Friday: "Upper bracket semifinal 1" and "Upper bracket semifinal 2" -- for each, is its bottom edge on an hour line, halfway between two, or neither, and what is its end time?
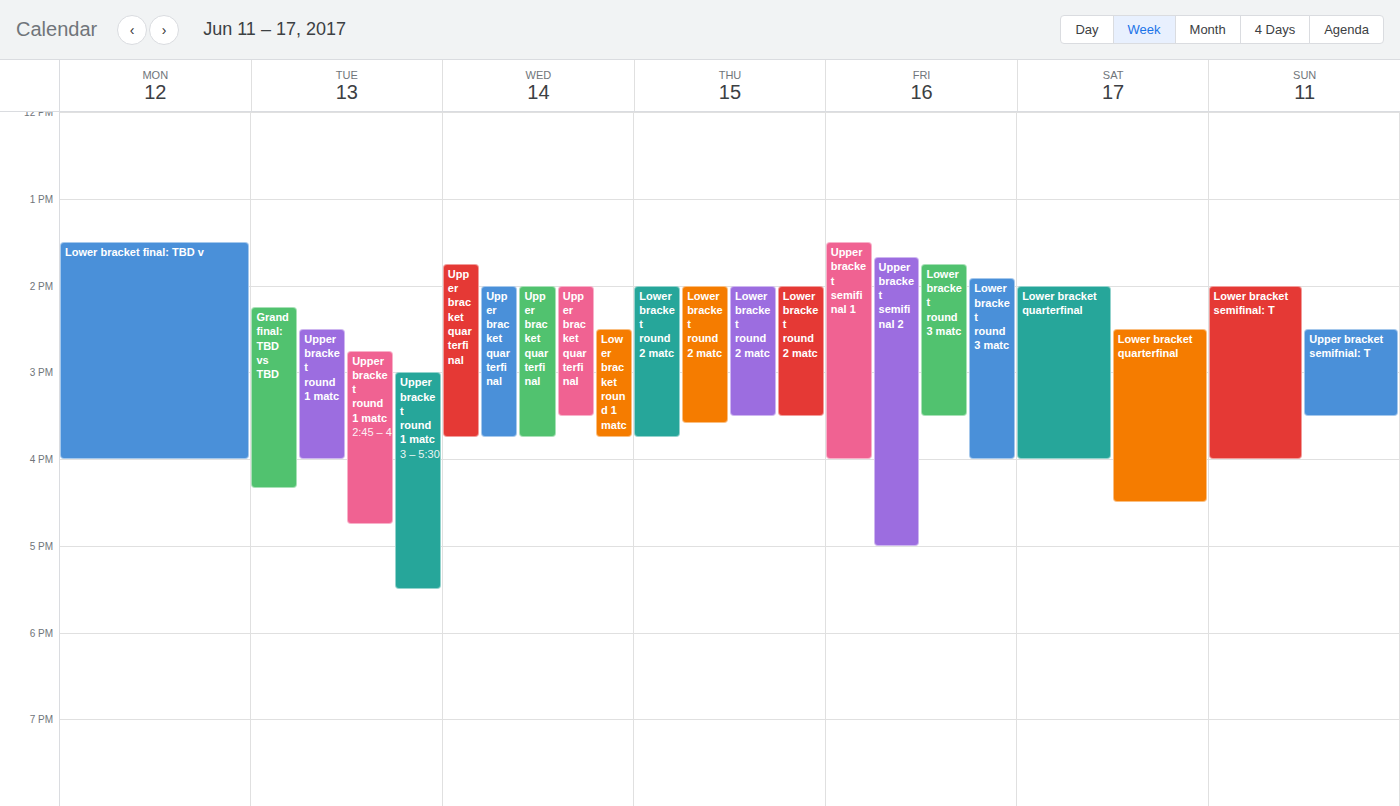
"Upper bracket semifinal 1": 4:00 PM, exactly on the 4 PM line. "Upper bracket semifinal 2": 5:00 PM, exactly on the 5 PM line.